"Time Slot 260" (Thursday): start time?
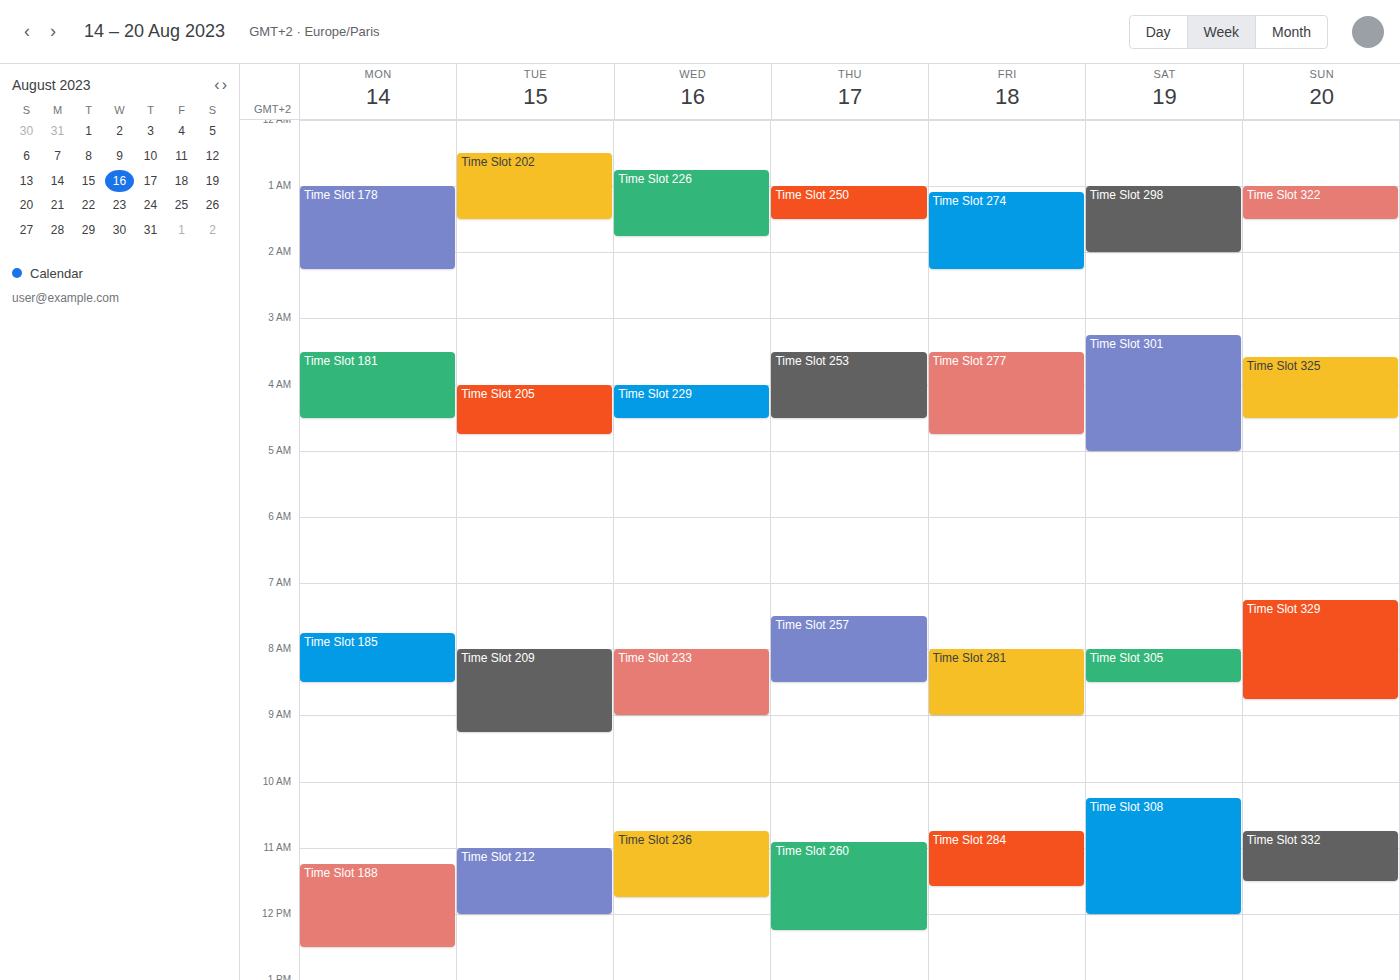
10:55 AM